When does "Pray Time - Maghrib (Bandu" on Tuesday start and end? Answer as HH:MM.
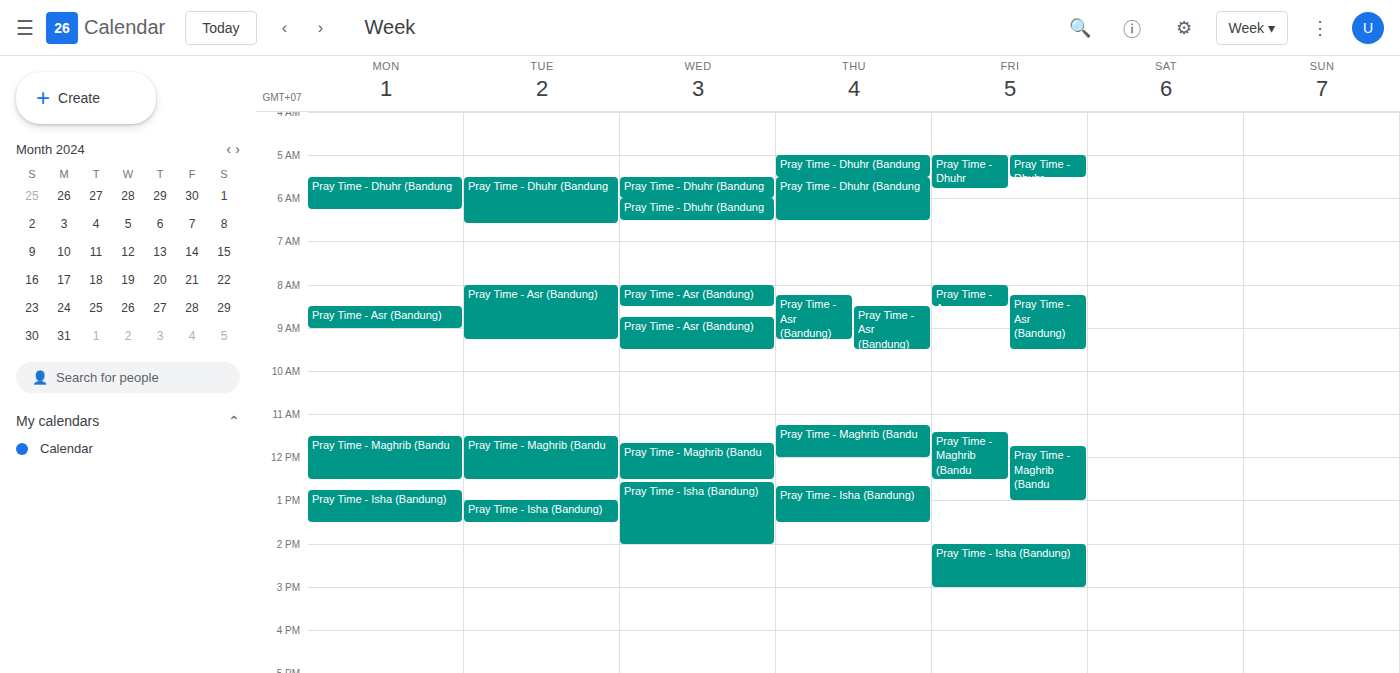
11:30 to 12:30